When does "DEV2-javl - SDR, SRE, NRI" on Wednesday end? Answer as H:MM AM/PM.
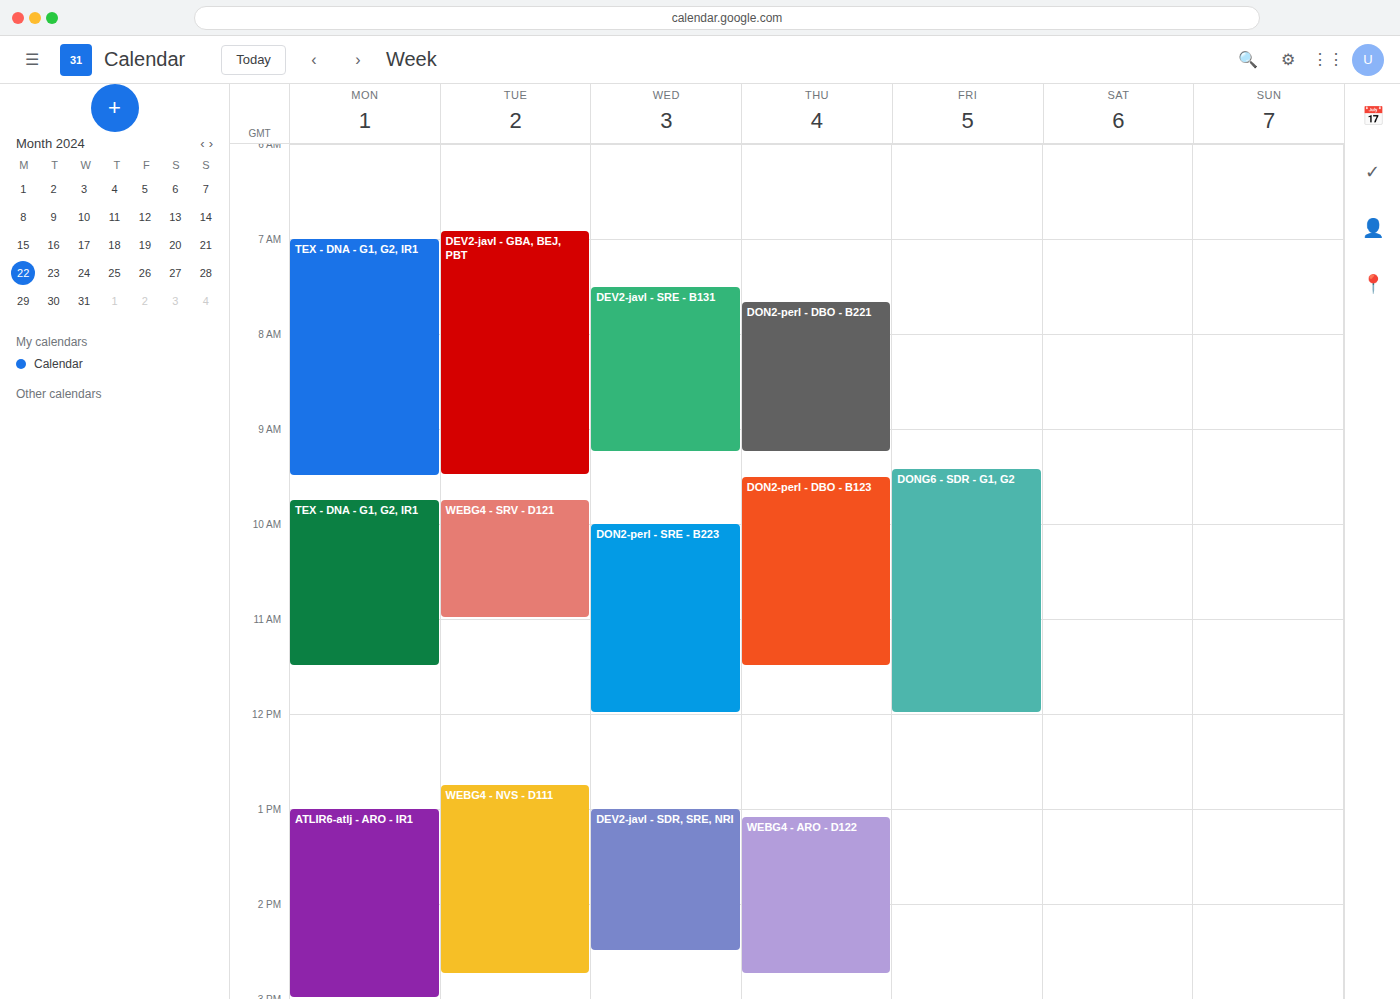
2:30 PM